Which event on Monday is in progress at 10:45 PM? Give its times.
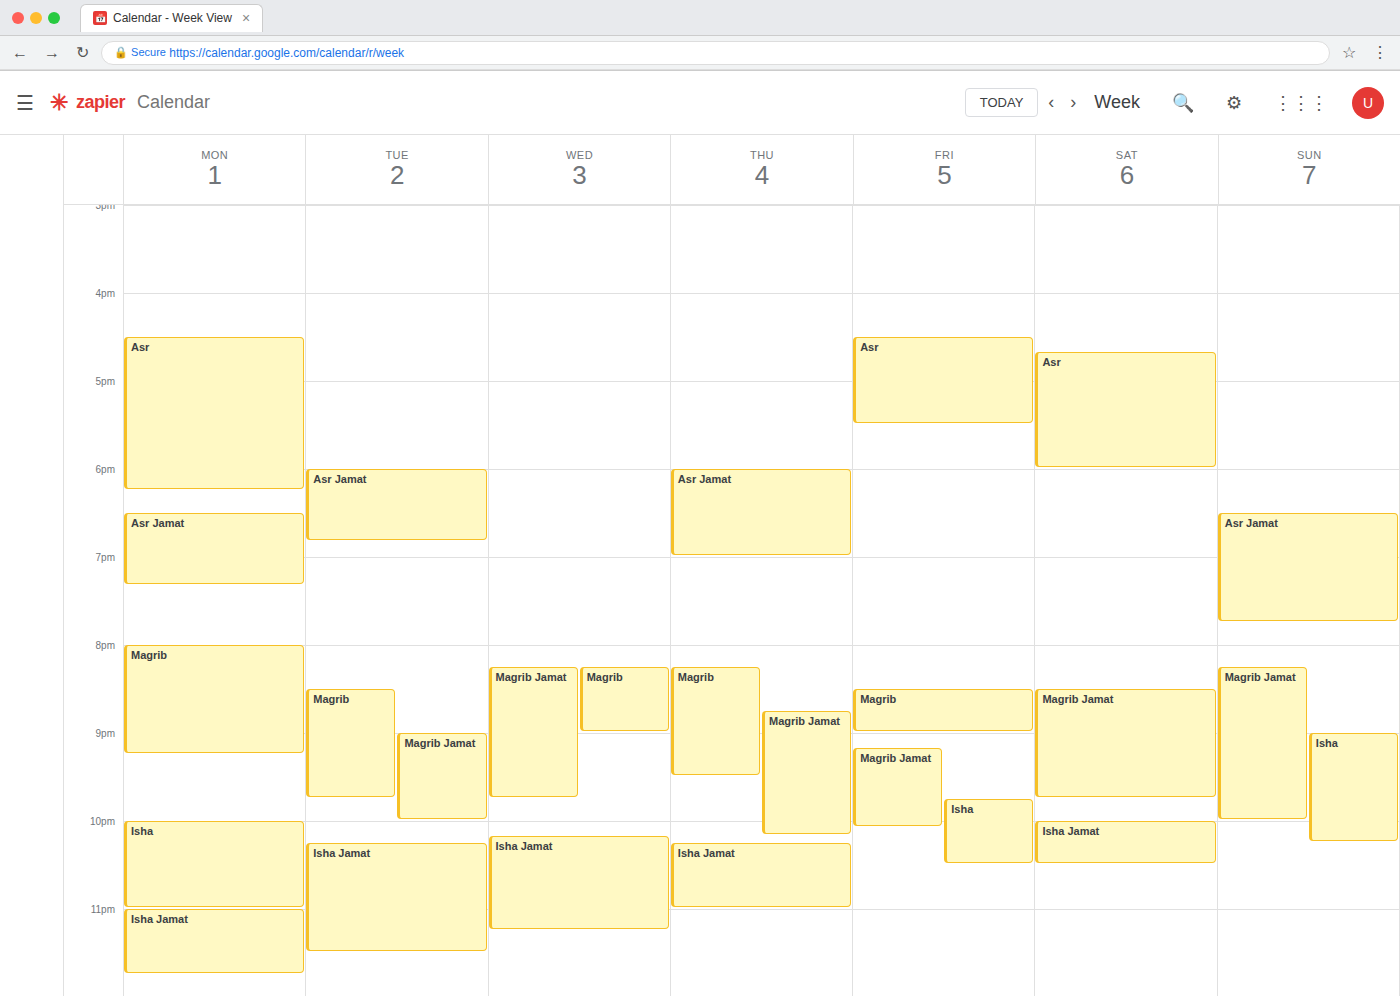
"Isha", 10:00 PM to 11:00 PM